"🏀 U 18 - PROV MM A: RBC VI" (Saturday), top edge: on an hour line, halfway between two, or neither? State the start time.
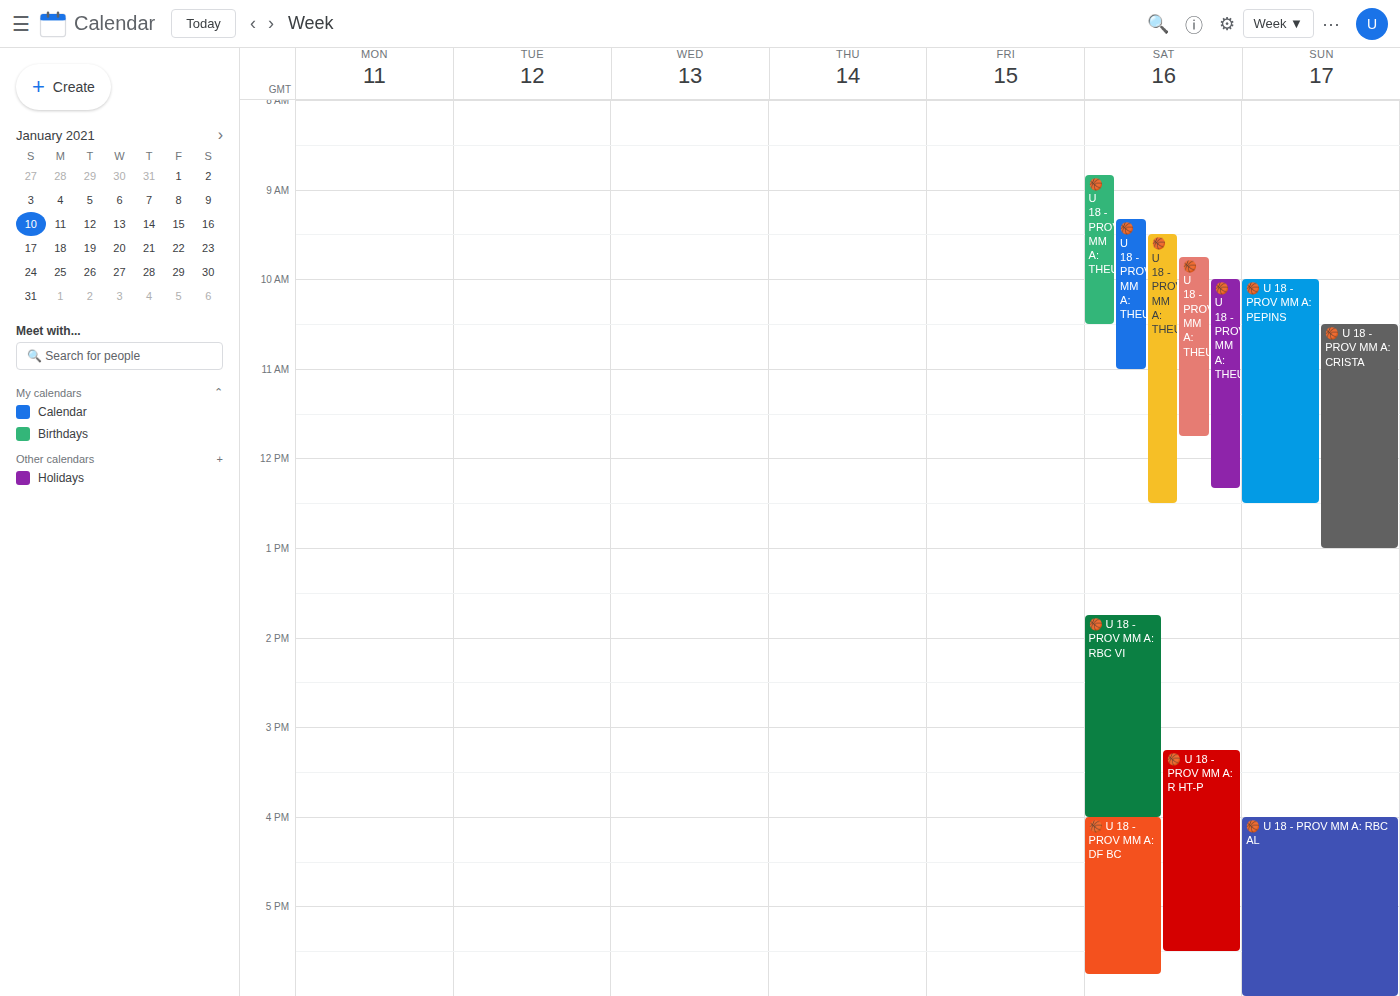
13:45 -- neither: three quarters of the way from the 13:00 line to the 14:00 line.